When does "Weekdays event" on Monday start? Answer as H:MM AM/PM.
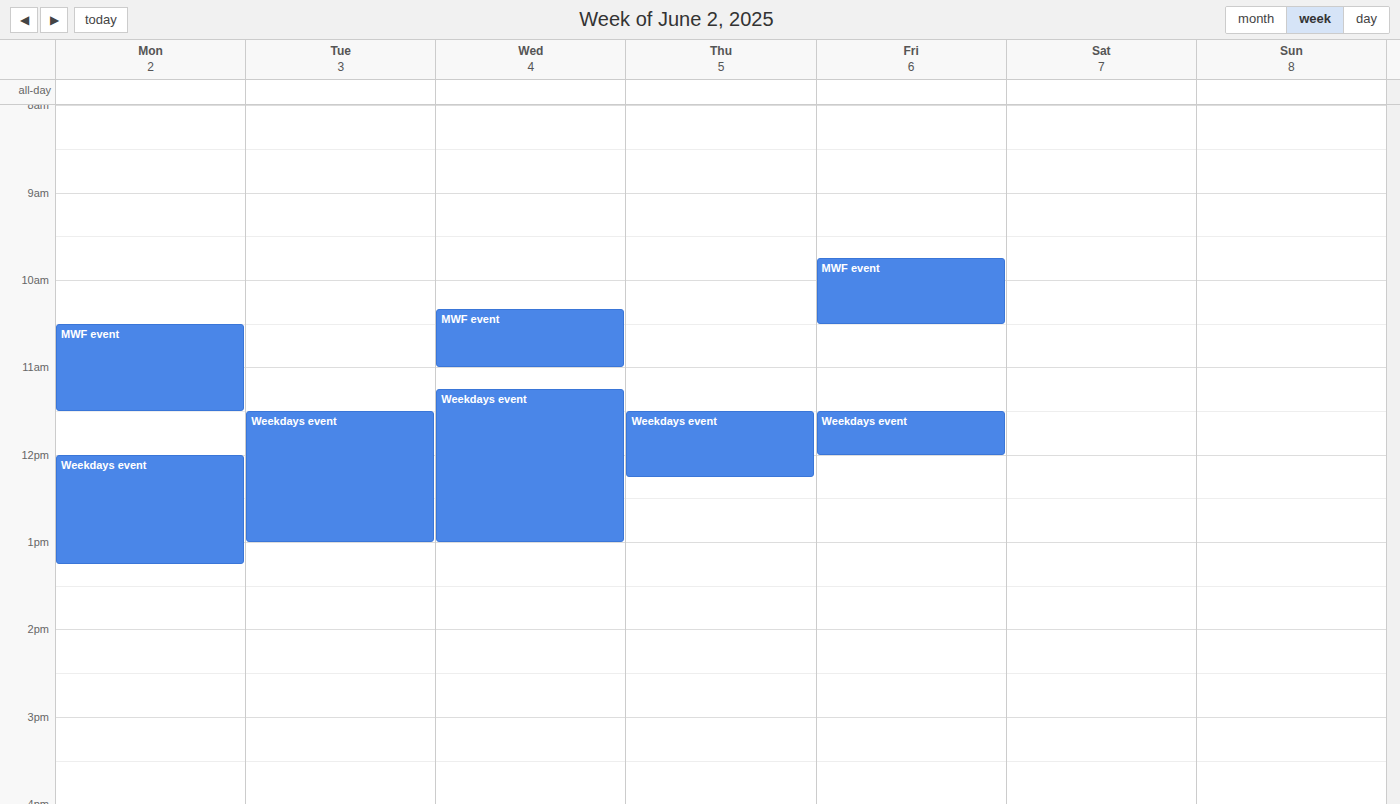
12:00 PM